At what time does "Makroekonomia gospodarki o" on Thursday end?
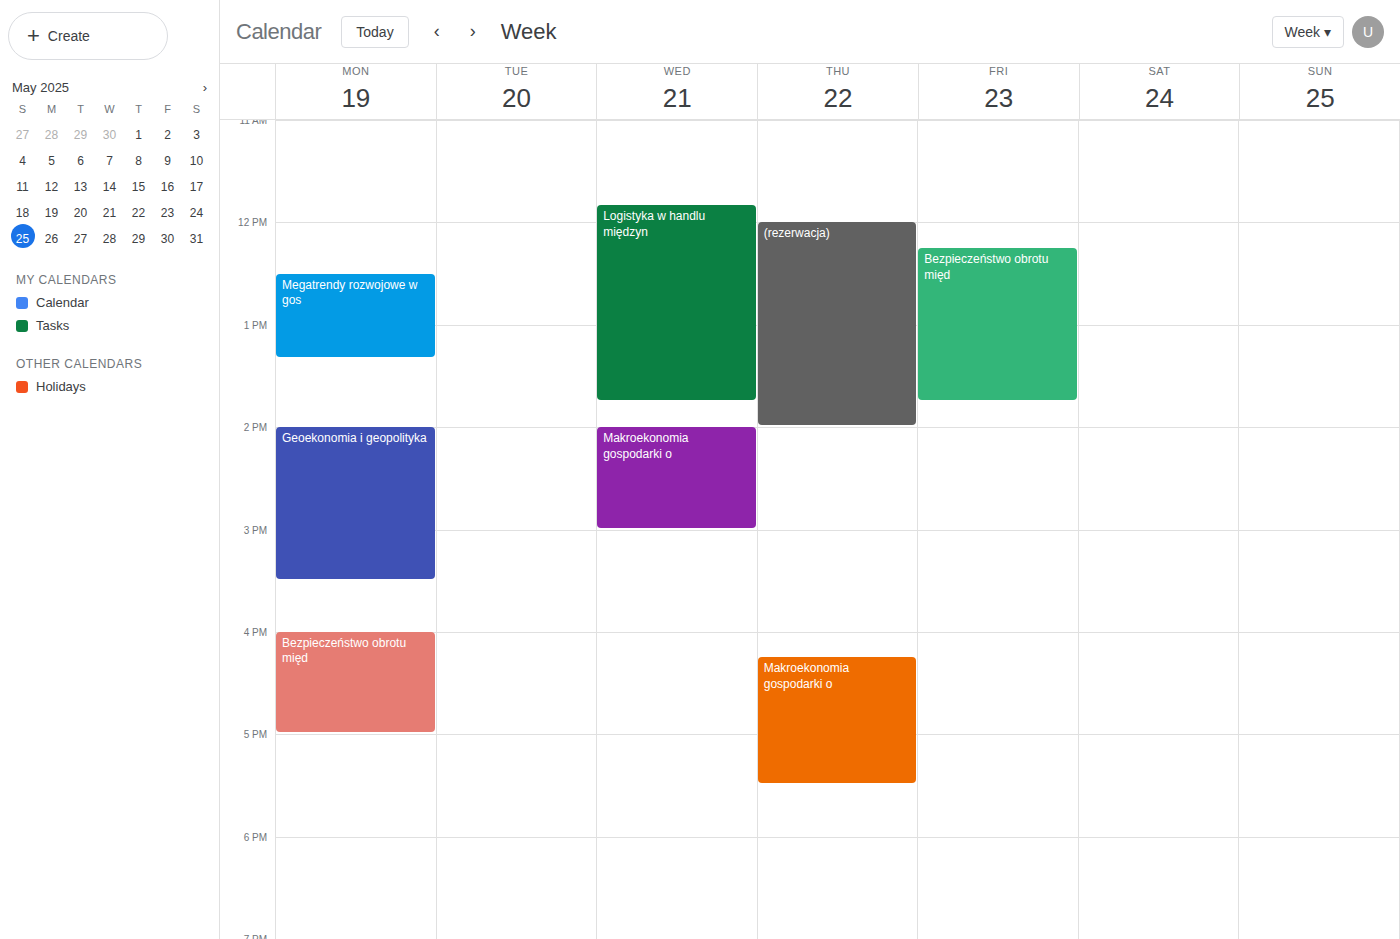
5:30 PM